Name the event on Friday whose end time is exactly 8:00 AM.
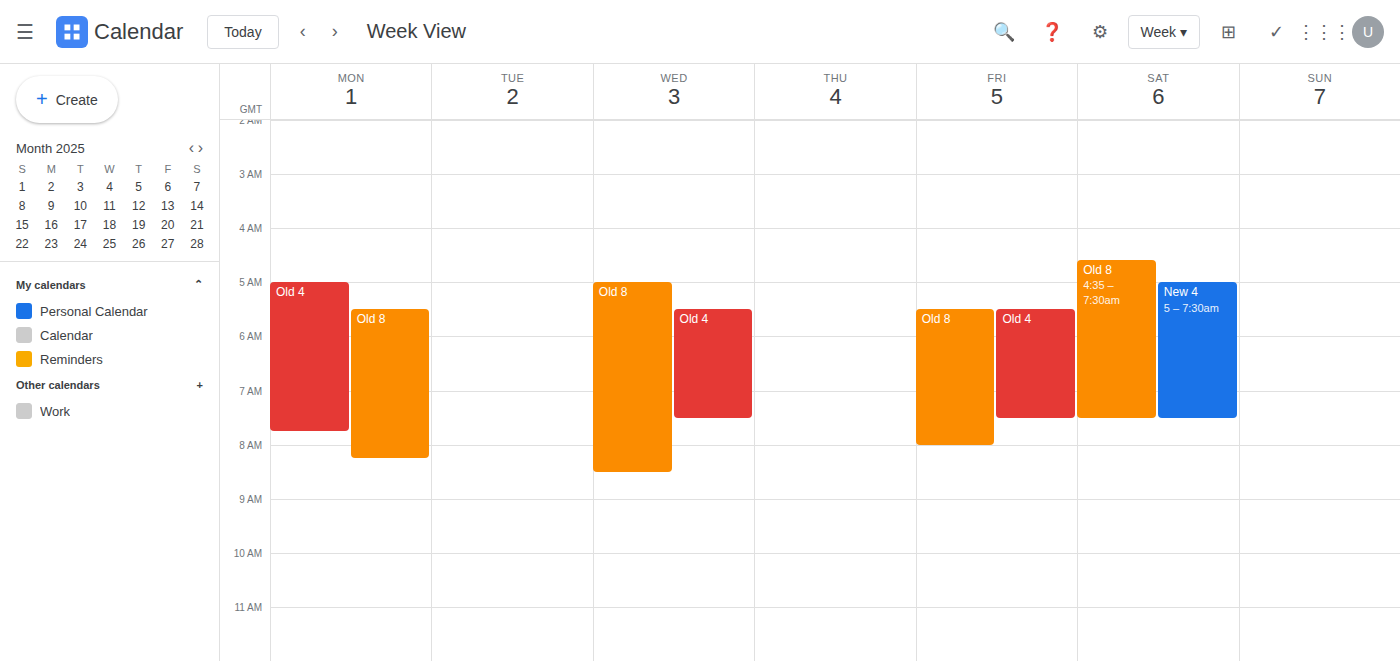
"Old 8"